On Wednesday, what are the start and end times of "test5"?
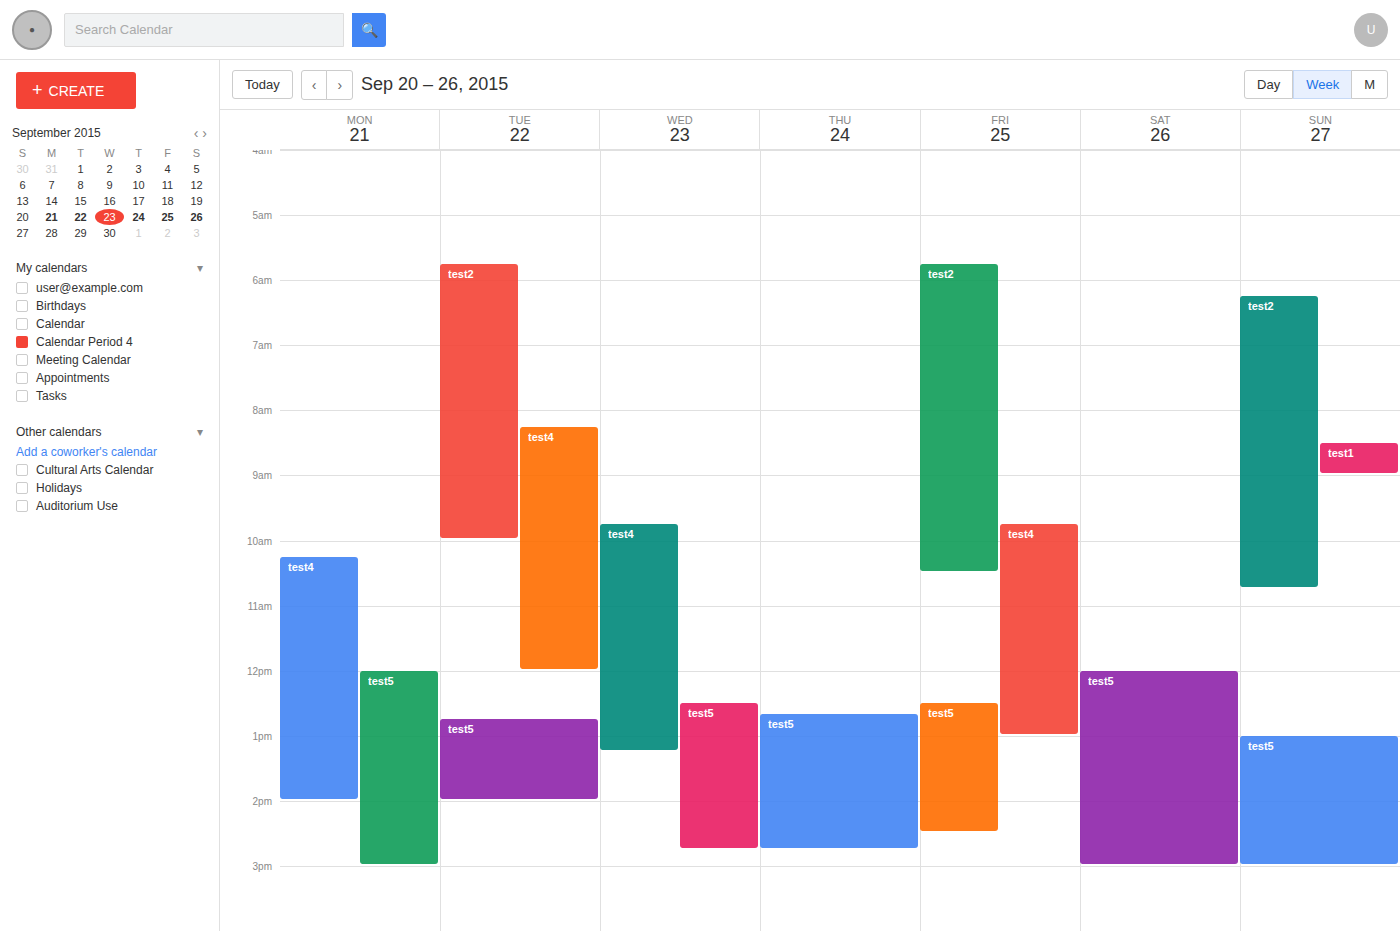
12:30 PM to 2:45 PM